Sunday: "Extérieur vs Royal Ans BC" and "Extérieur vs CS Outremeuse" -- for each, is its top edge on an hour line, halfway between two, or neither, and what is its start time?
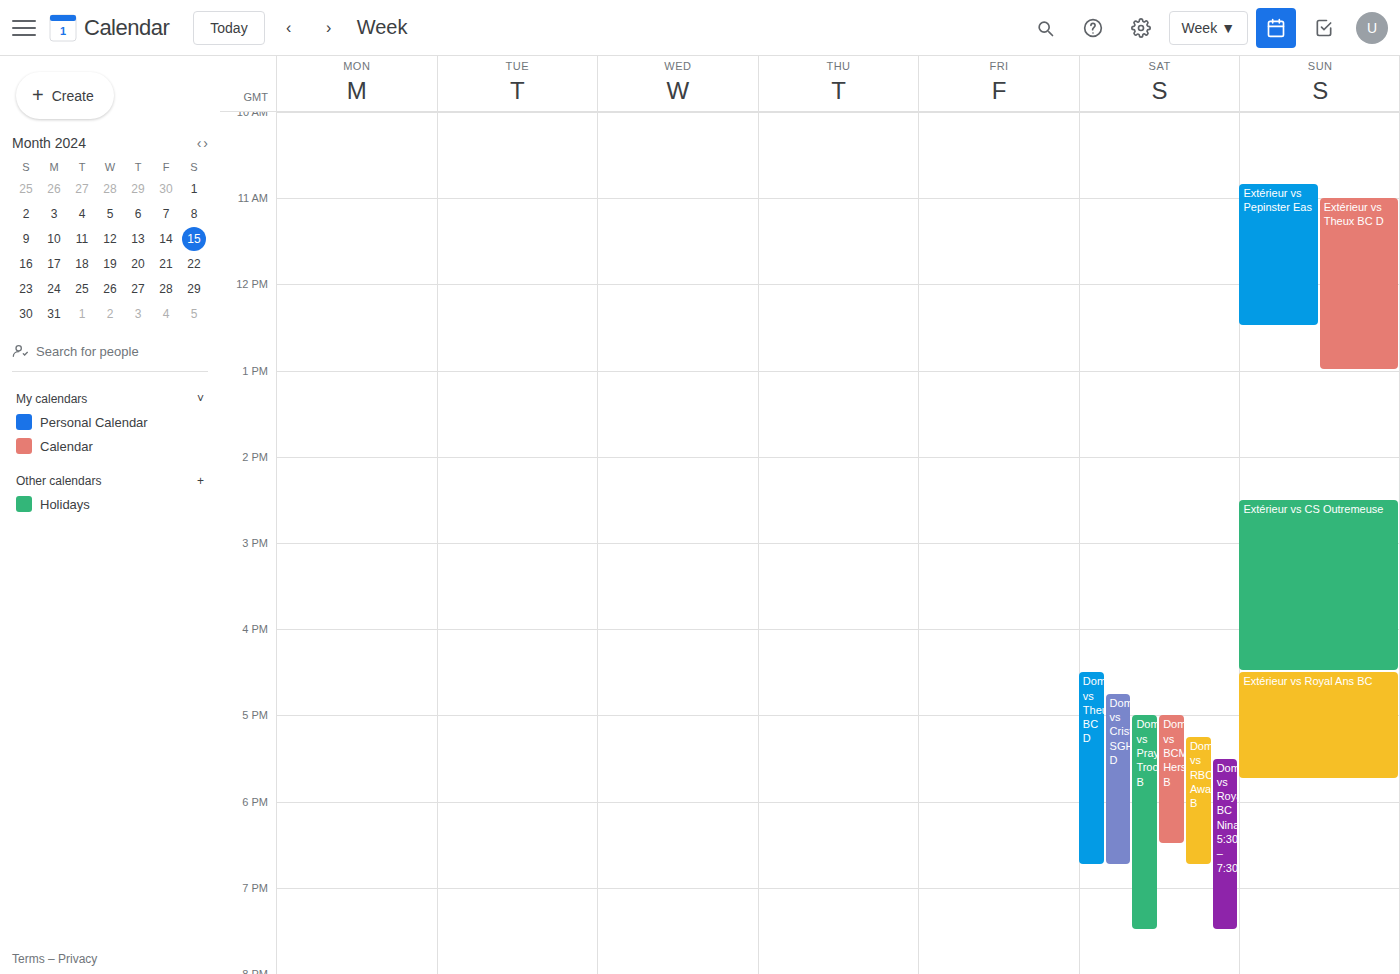
"Extérieur vs Royal Ans BC": 4:30 PM, halfway between the 4 PM and 5 PM lines. "Extérieur vs CS Outremeuse": 2:30 PM, halfway between the 2 PM and 3 PM lines.